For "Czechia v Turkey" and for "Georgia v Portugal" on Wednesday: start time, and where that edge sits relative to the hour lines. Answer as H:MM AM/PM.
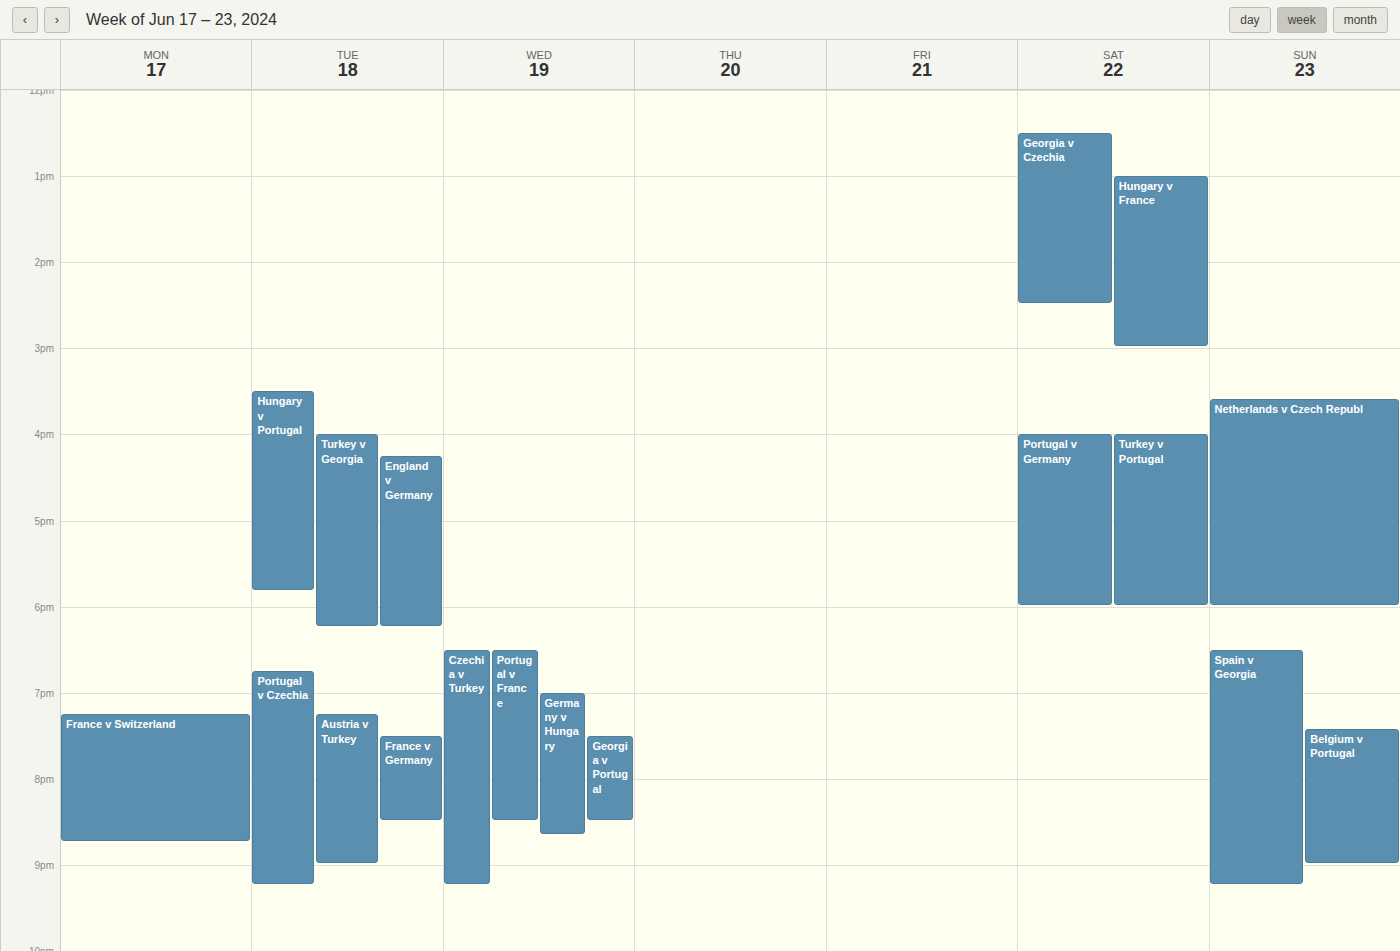
"Czechia v Turkey": 6:30 PM, halfway between the 6 PM and 7 PM lines. "Georgia v Portugal": 7:30 PM, halfway between the 7 PM and 8 PM lines.